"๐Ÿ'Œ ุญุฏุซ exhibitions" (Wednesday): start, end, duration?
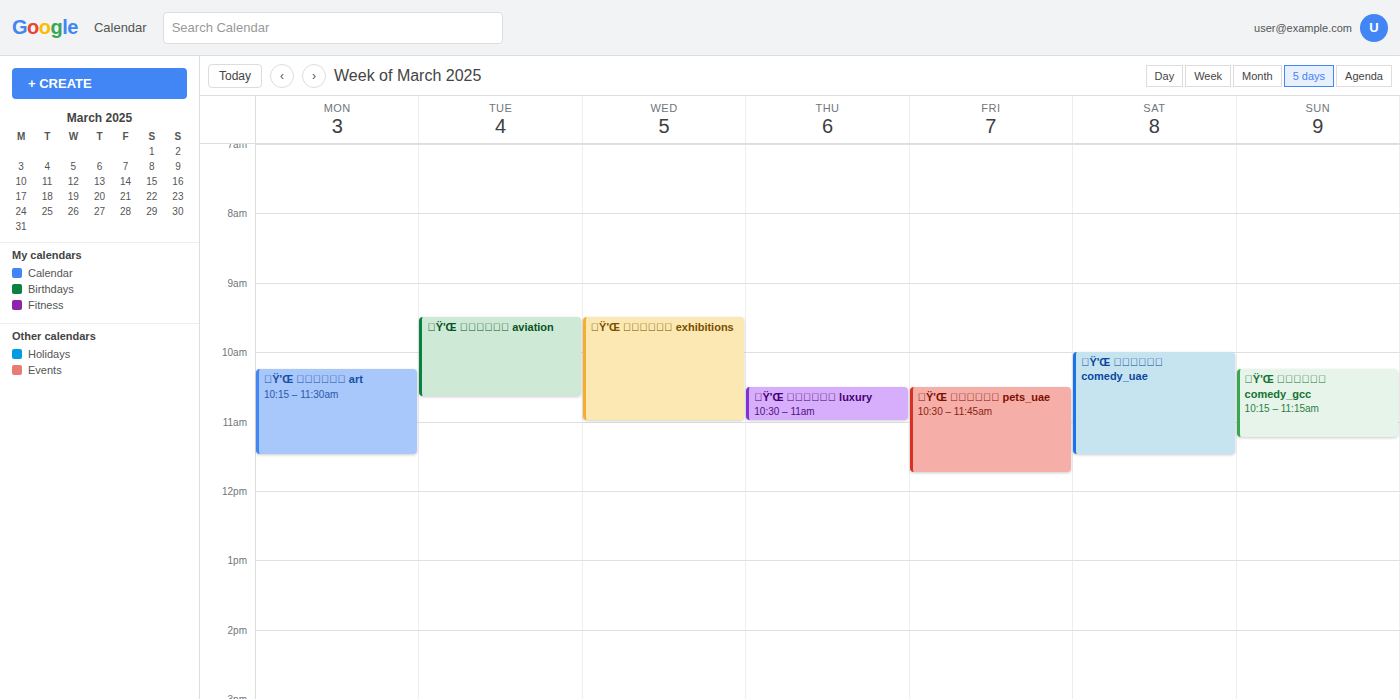
9:30 AM to 11:00 AM, 1 hour 30 minutes